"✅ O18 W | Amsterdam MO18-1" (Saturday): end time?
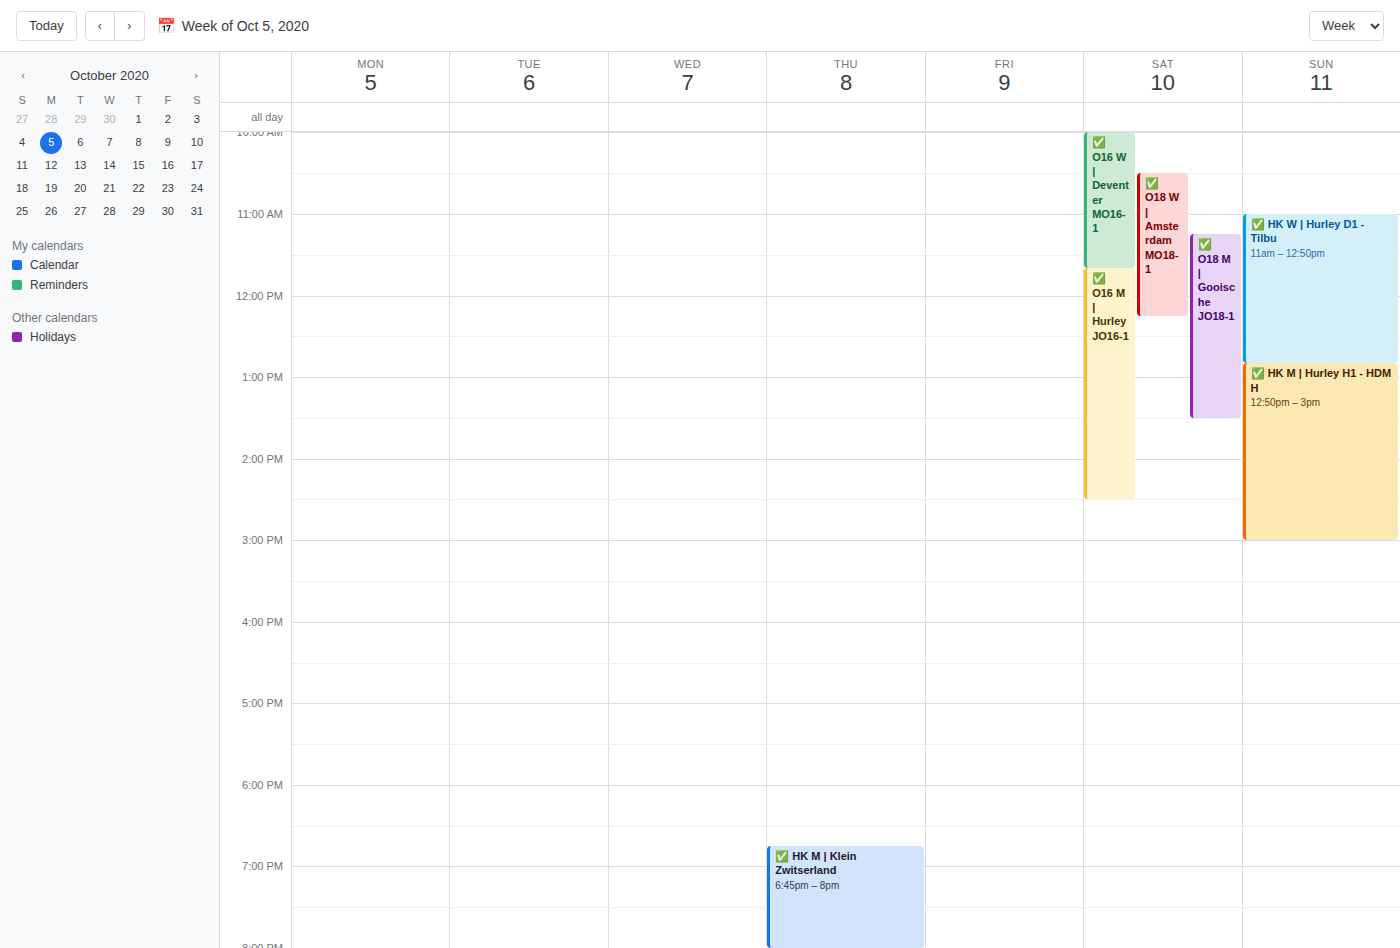
12:15 PM